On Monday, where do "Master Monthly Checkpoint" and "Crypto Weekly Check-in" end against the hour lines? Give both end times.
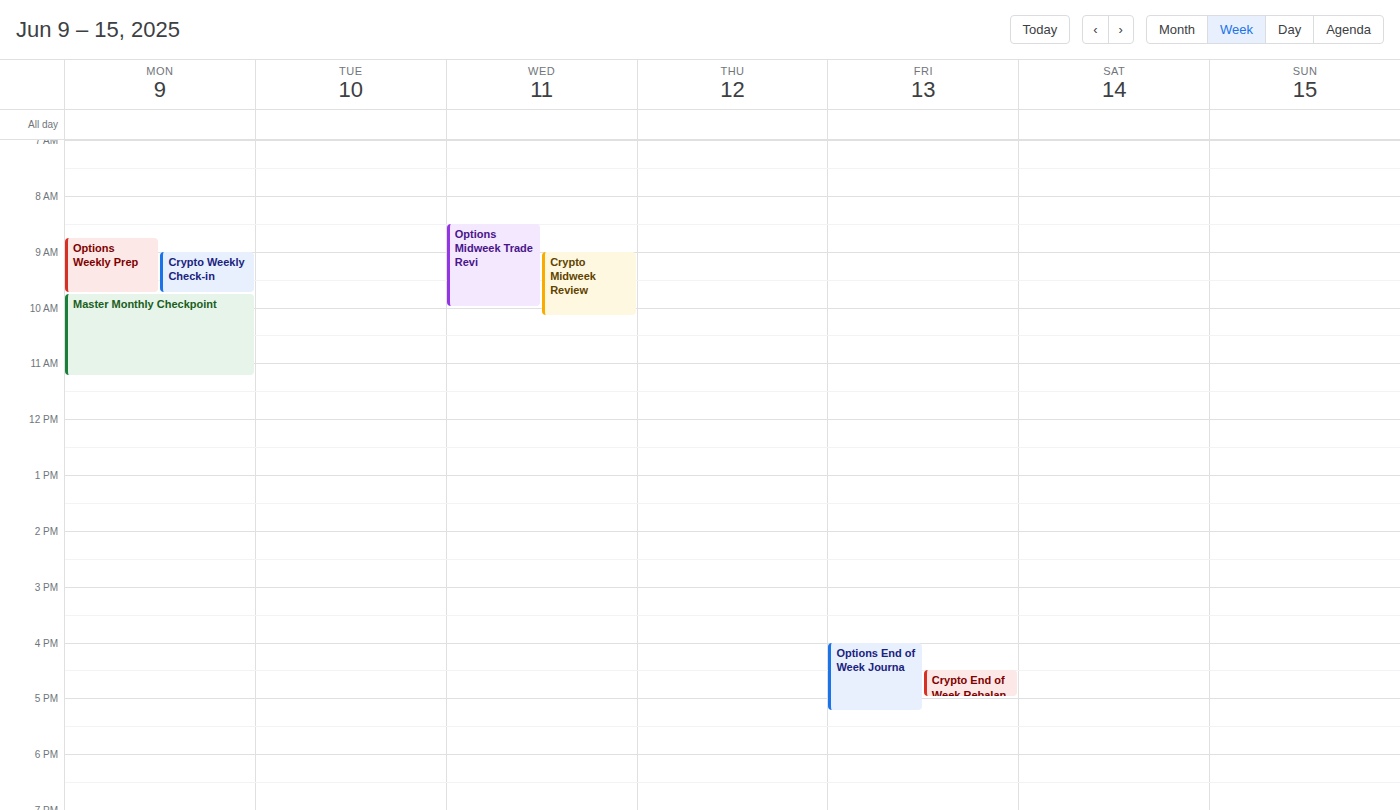
"Master Monthly Checkpoint": 11:15 AM, neither: a quarter of the way from the 11 AM line to the 12 PM line. "Crypto Weekly Check-in": 9:45 AM, neither: three quarters of the way from the 9 AM line to the 10 AM line.